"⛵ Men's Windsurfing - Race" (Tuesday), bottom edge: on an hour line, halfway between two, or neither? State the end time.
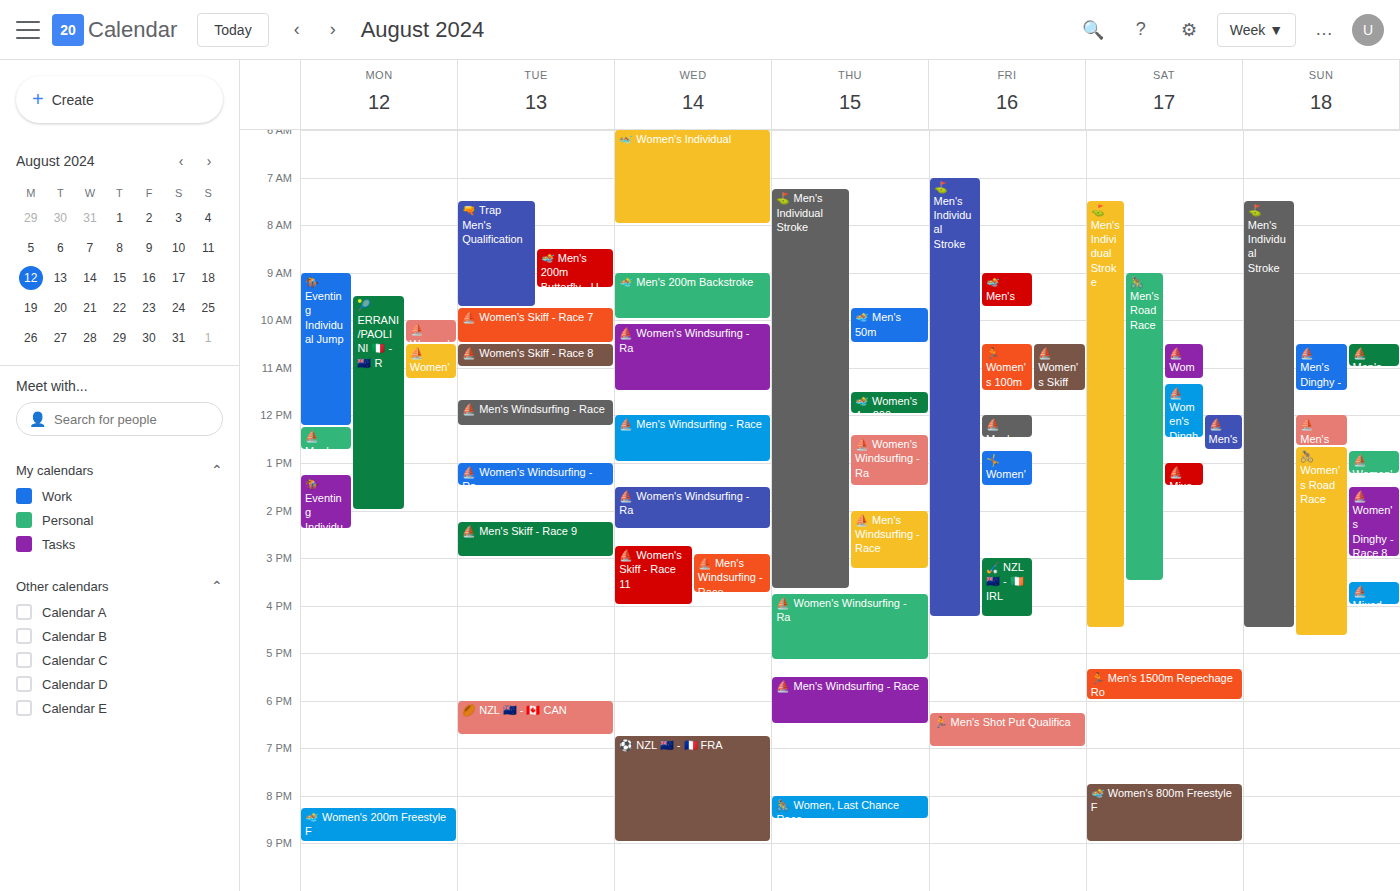
12:15 PM -- neither: a quarter of the way from the 12 PM line to the 1 PM line.